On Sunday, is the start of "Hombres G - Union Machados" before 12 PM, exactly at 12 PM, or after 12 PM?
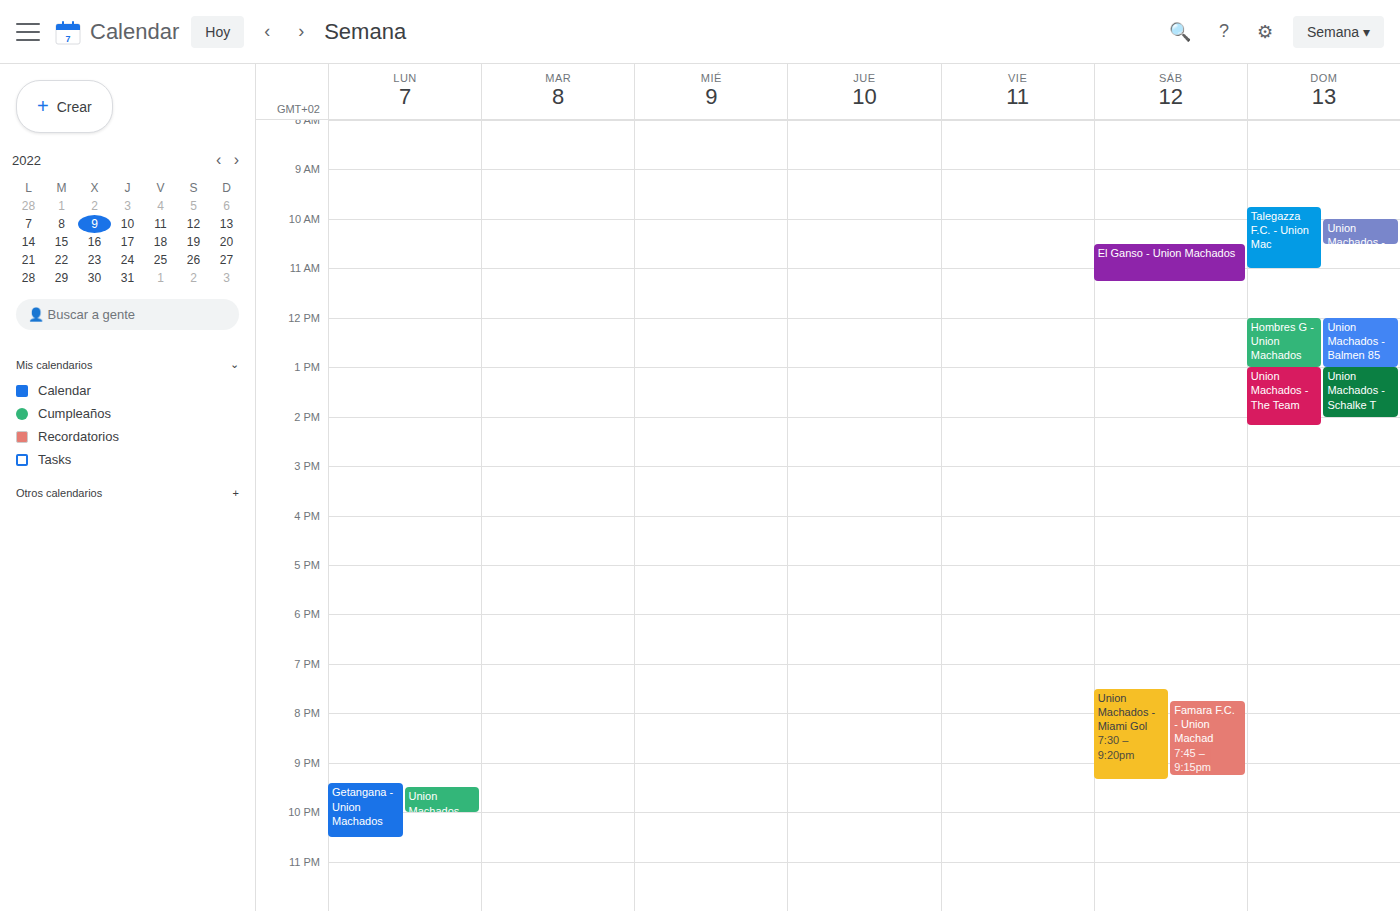
12:00 PM -- exactly at 12 PM, on the 12 PM line.